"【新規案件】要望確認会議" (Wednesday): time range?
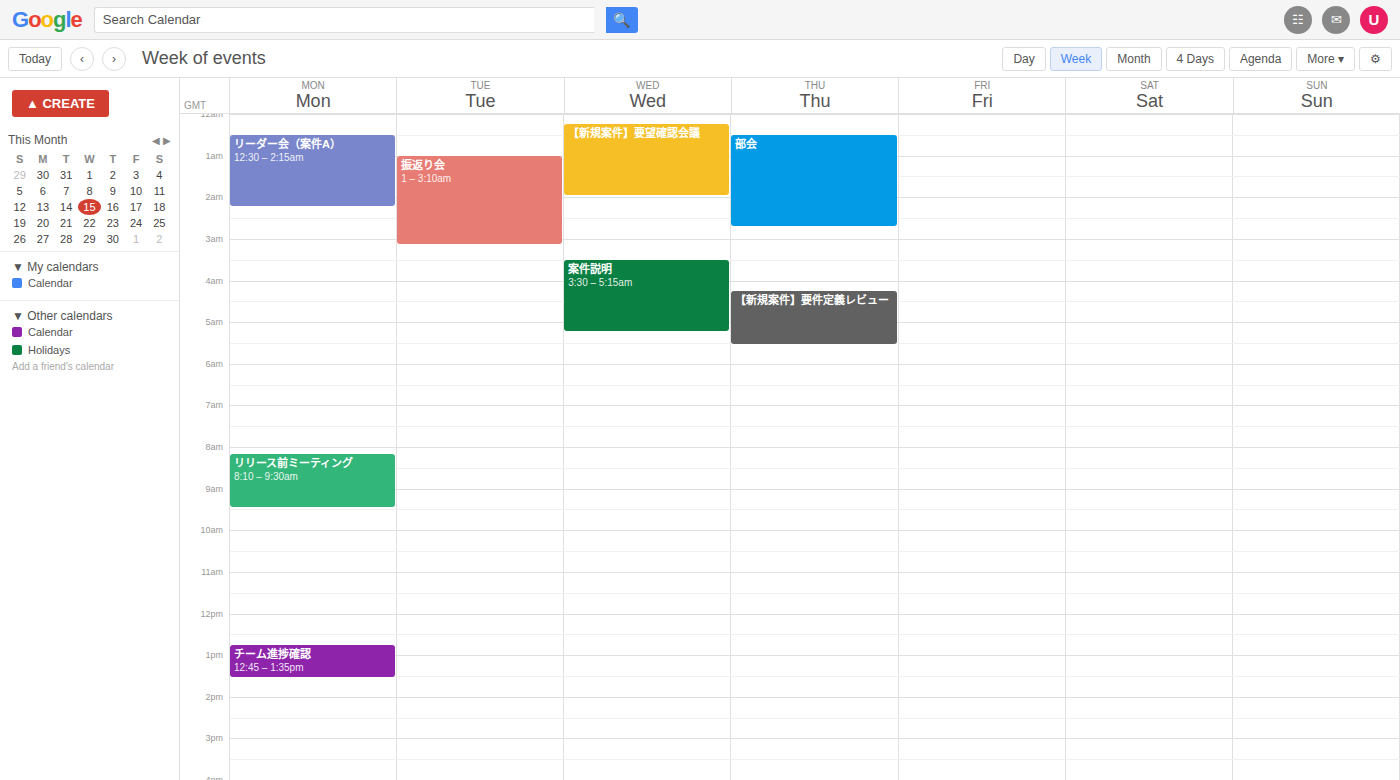
12:15 AM to 2:00 AM